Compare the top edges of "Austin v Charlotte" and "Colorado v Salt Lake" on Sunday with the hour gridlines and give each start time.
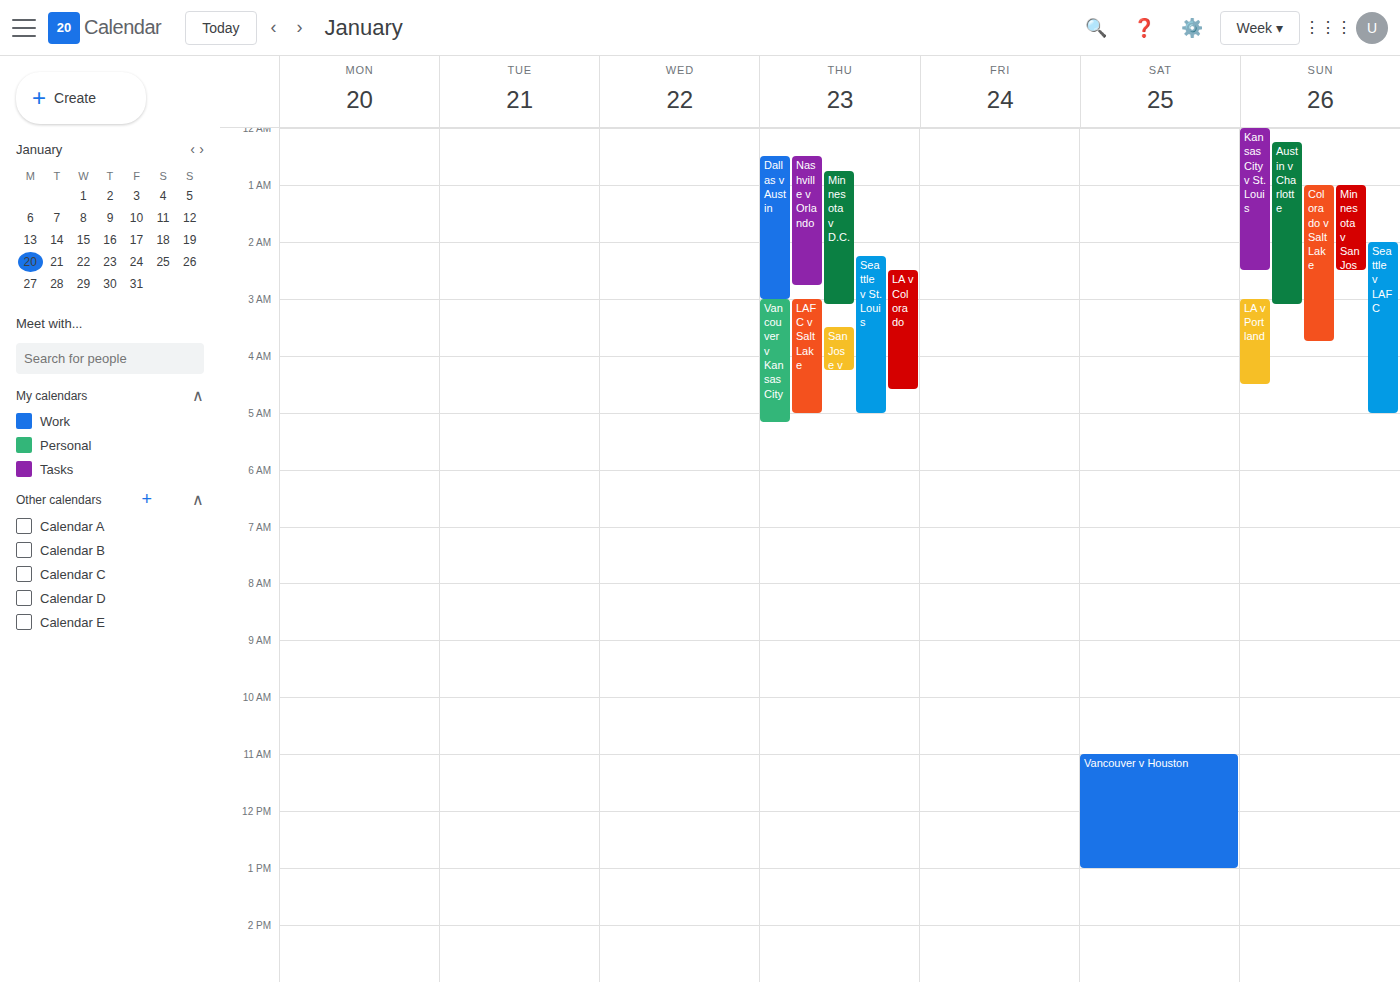
"Austin v Charlotte": 12:15 AM, neither: a quarter of the way from the 12 AM line to the 1 AM line. "Colorado v Salt Lake": 1:00 AM, exactly on the 1 AM line.